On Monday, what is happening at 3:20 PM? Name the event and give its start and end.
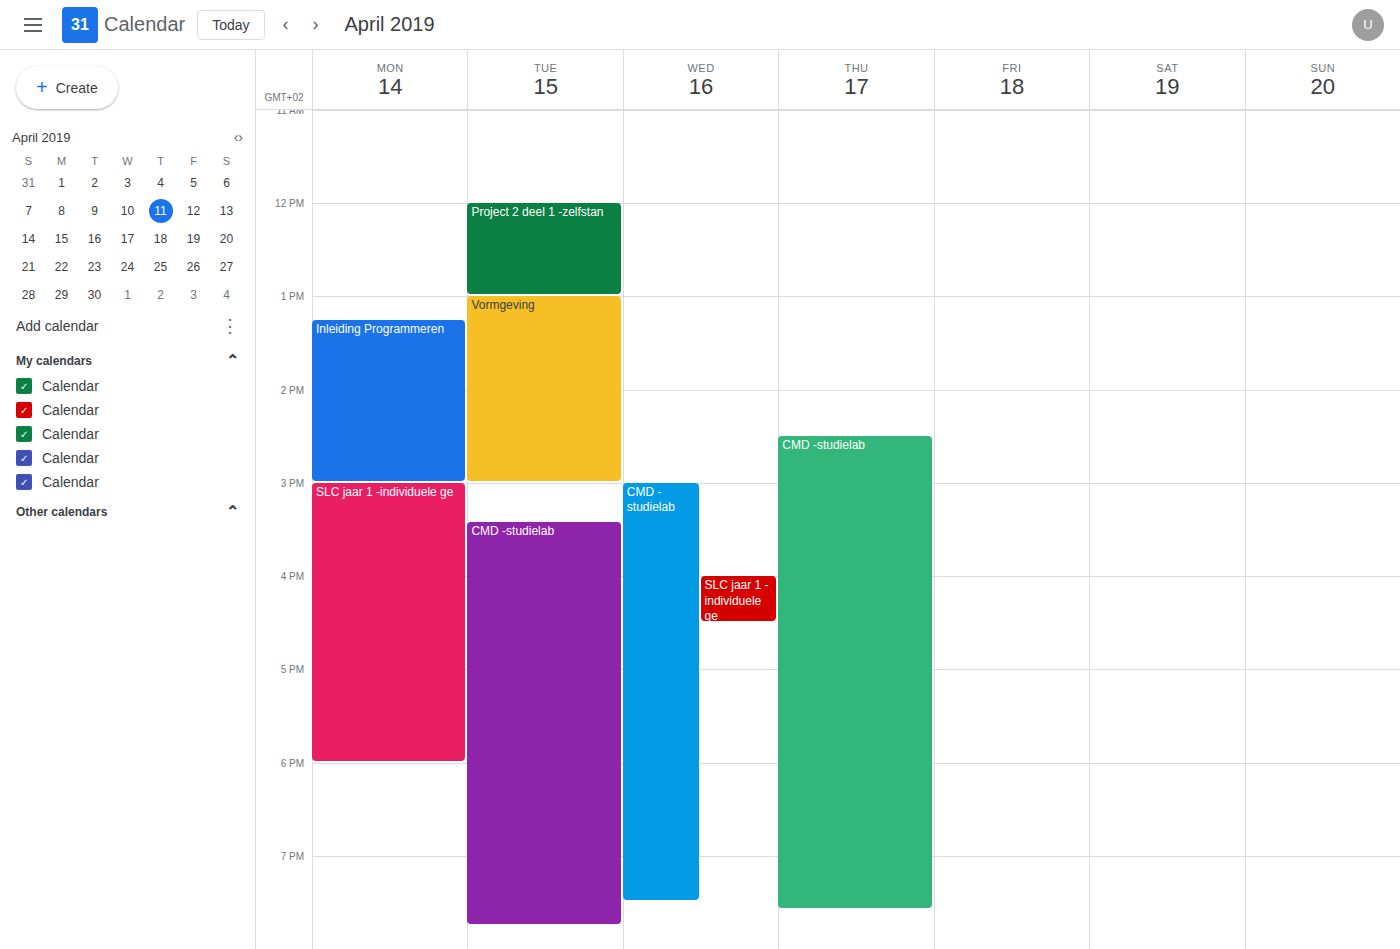
"SLC jaar 1 -individuele ge", 3:00 PM to 6:00 PM